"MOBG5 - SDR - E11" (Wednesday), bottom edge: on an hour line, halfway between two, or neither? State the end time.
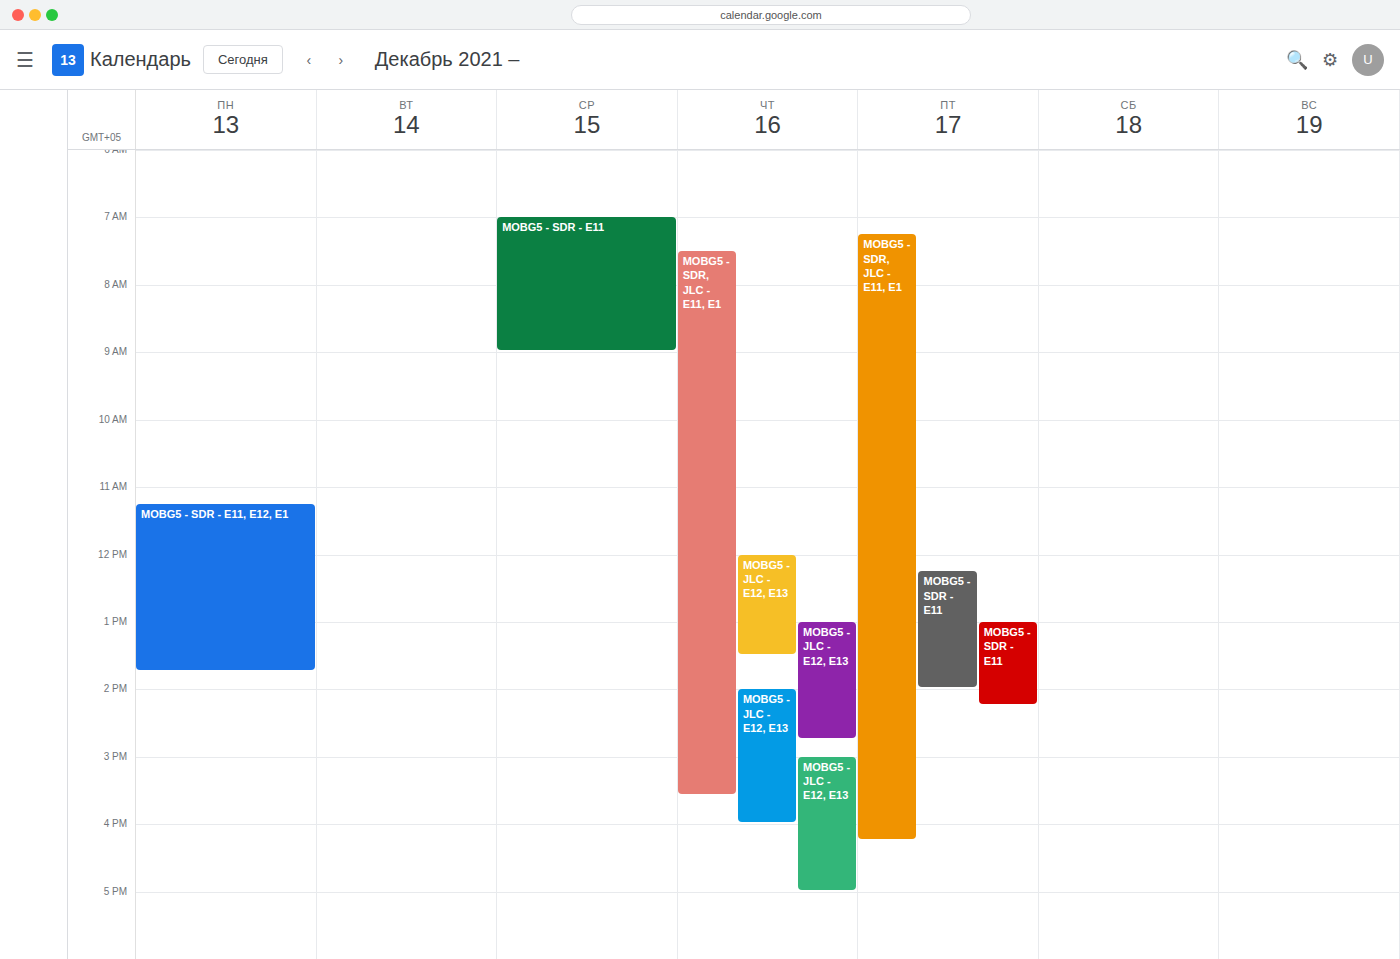
9:00 AM -- exactly on the 9 AM line.